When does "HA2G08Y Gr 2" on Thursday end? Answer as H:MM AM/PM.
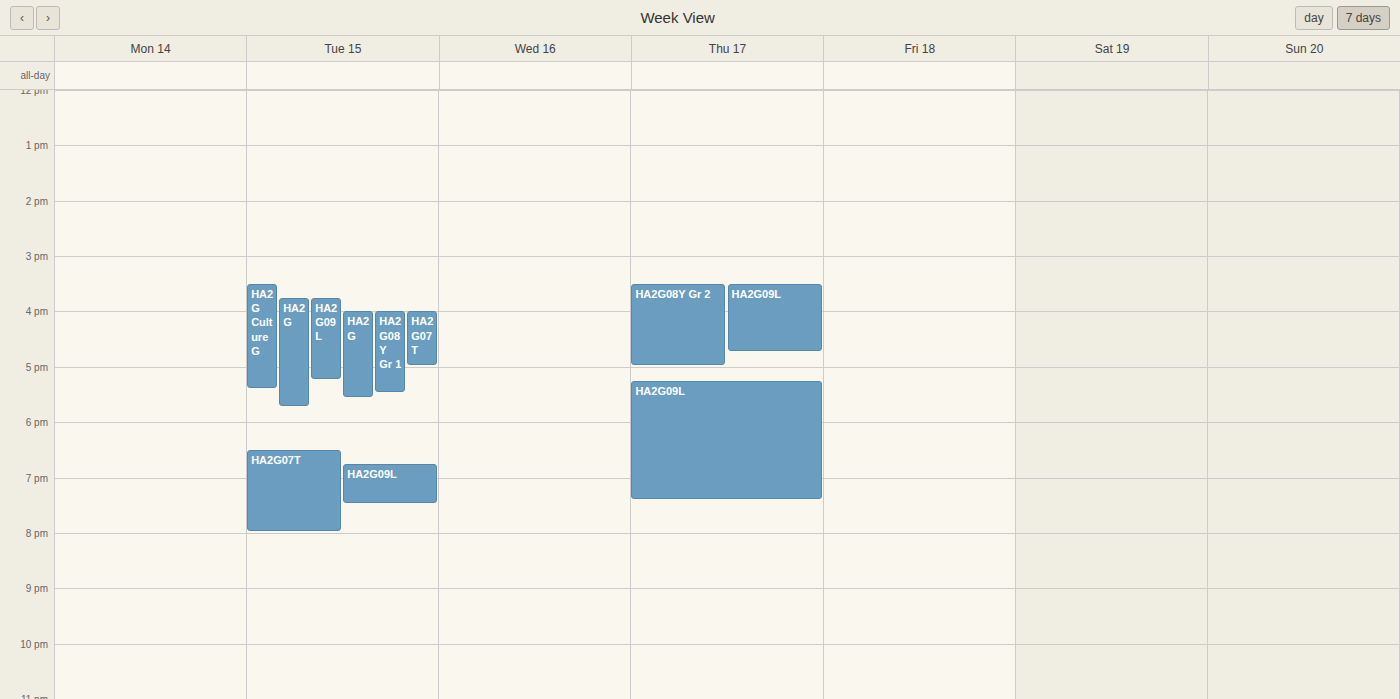
5:00 PM